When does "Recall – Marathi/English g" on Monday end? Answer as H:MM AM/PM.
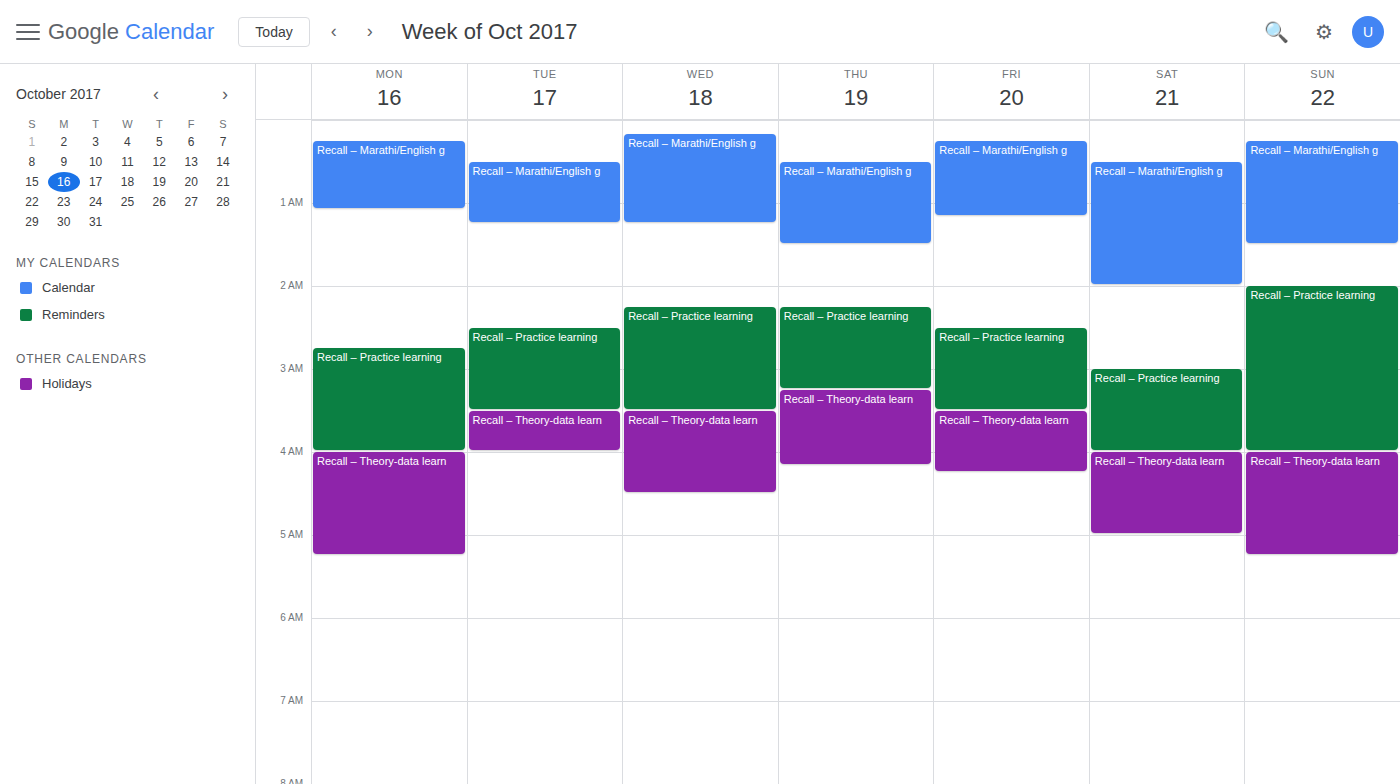
1:05 AM